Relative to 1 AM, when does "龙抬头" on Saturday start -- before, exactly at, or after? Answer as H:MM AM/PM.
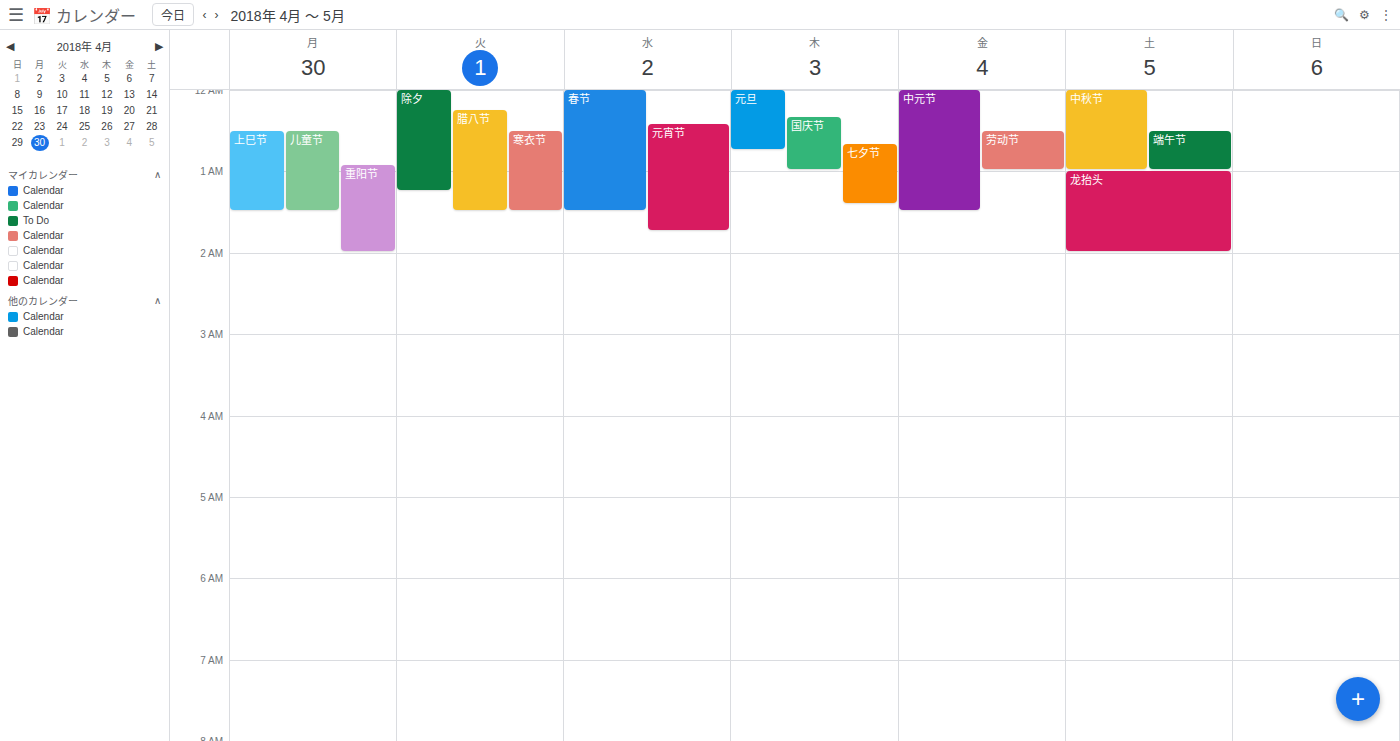
1:00 AM -- exactly at 1 AM, on the 1 AM line.